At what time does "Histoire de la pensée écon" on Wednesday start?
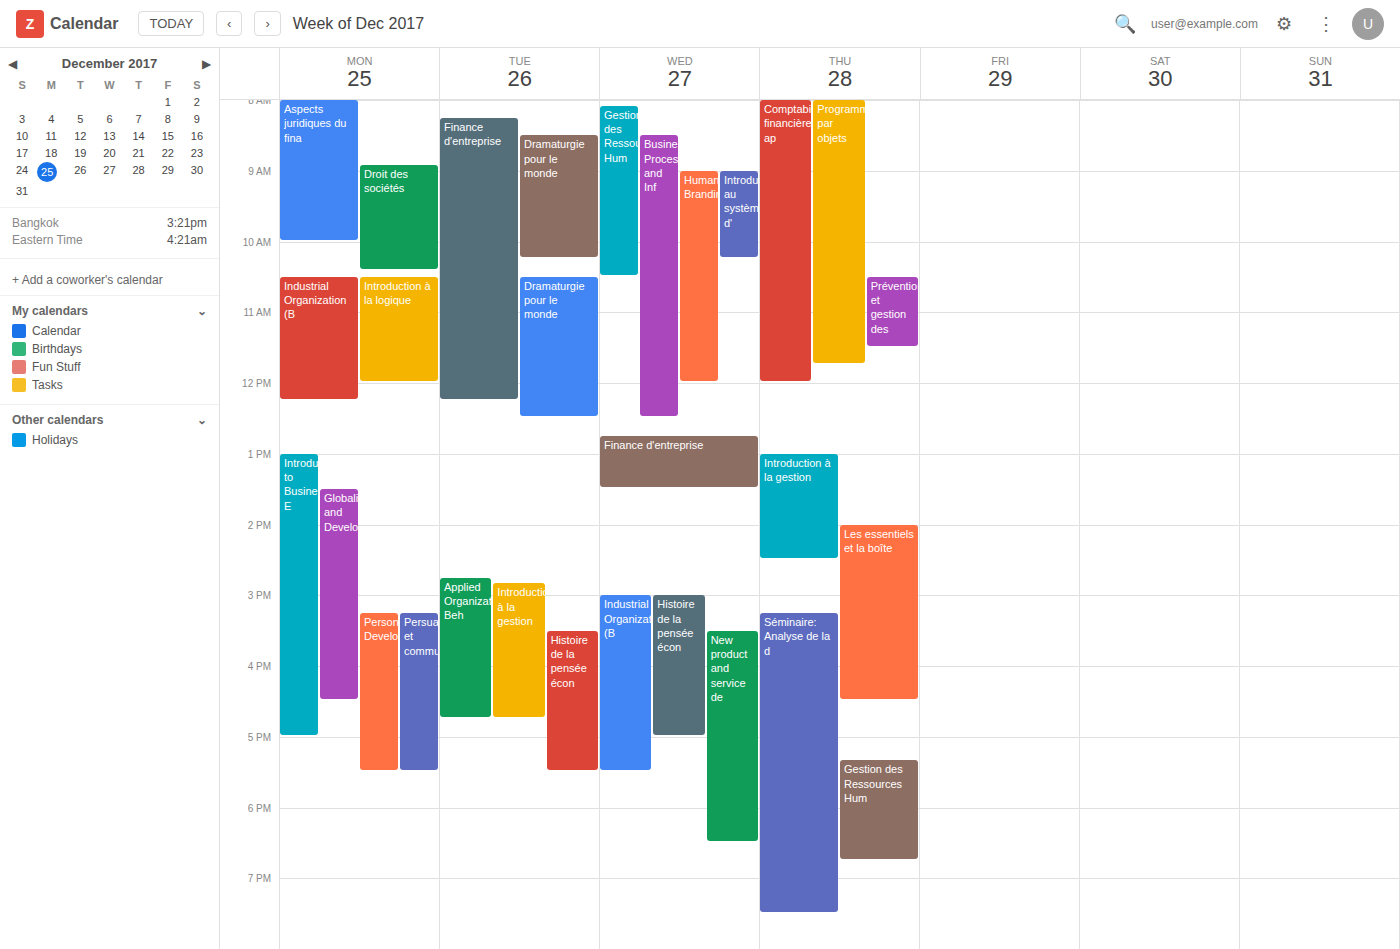
15:00